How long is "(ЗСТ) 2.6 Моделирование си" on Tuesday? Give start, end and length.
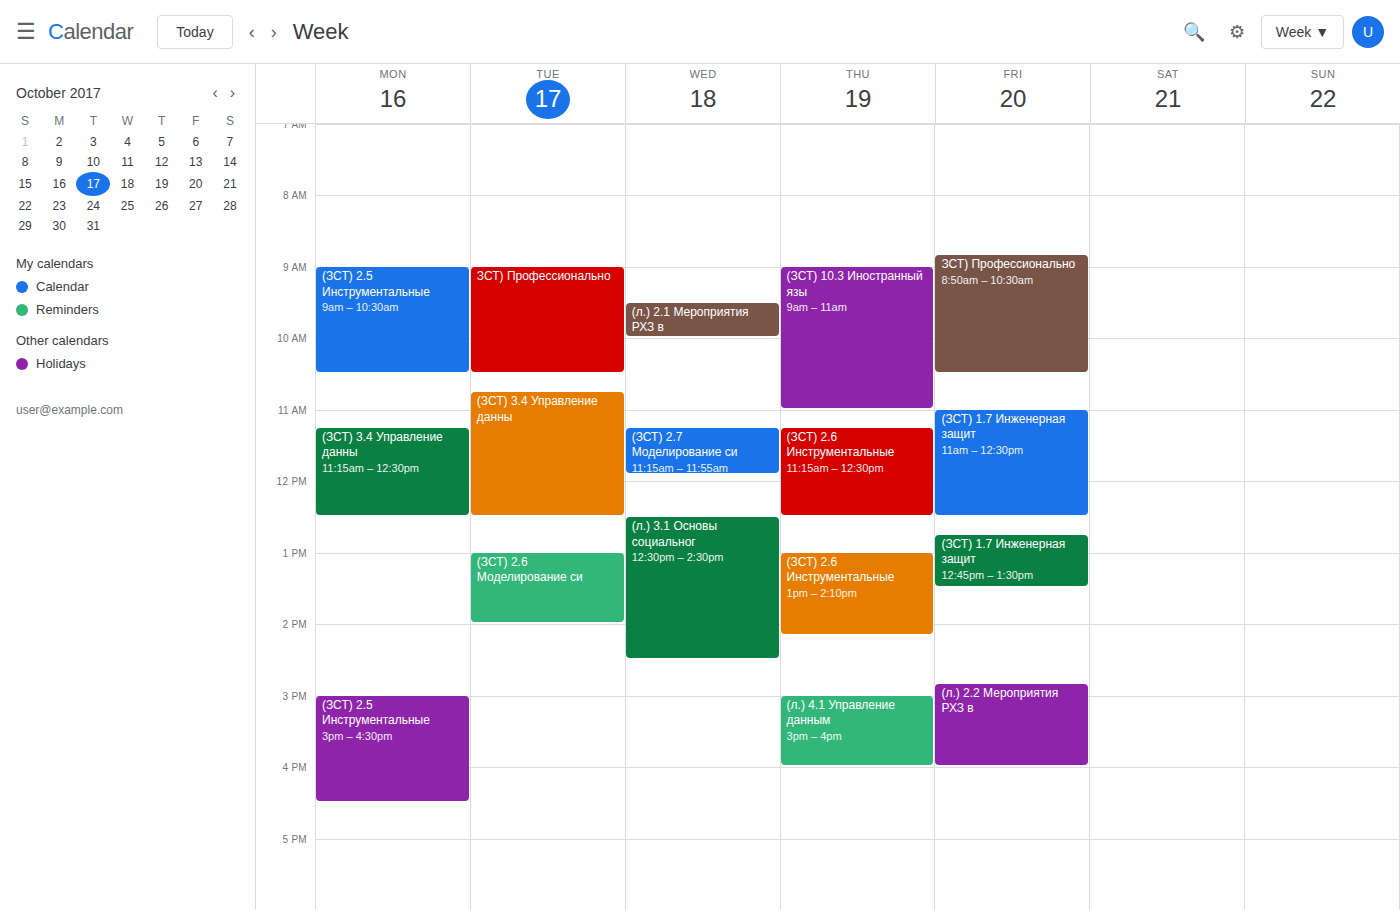
13:00 to 14:00, 1 hour